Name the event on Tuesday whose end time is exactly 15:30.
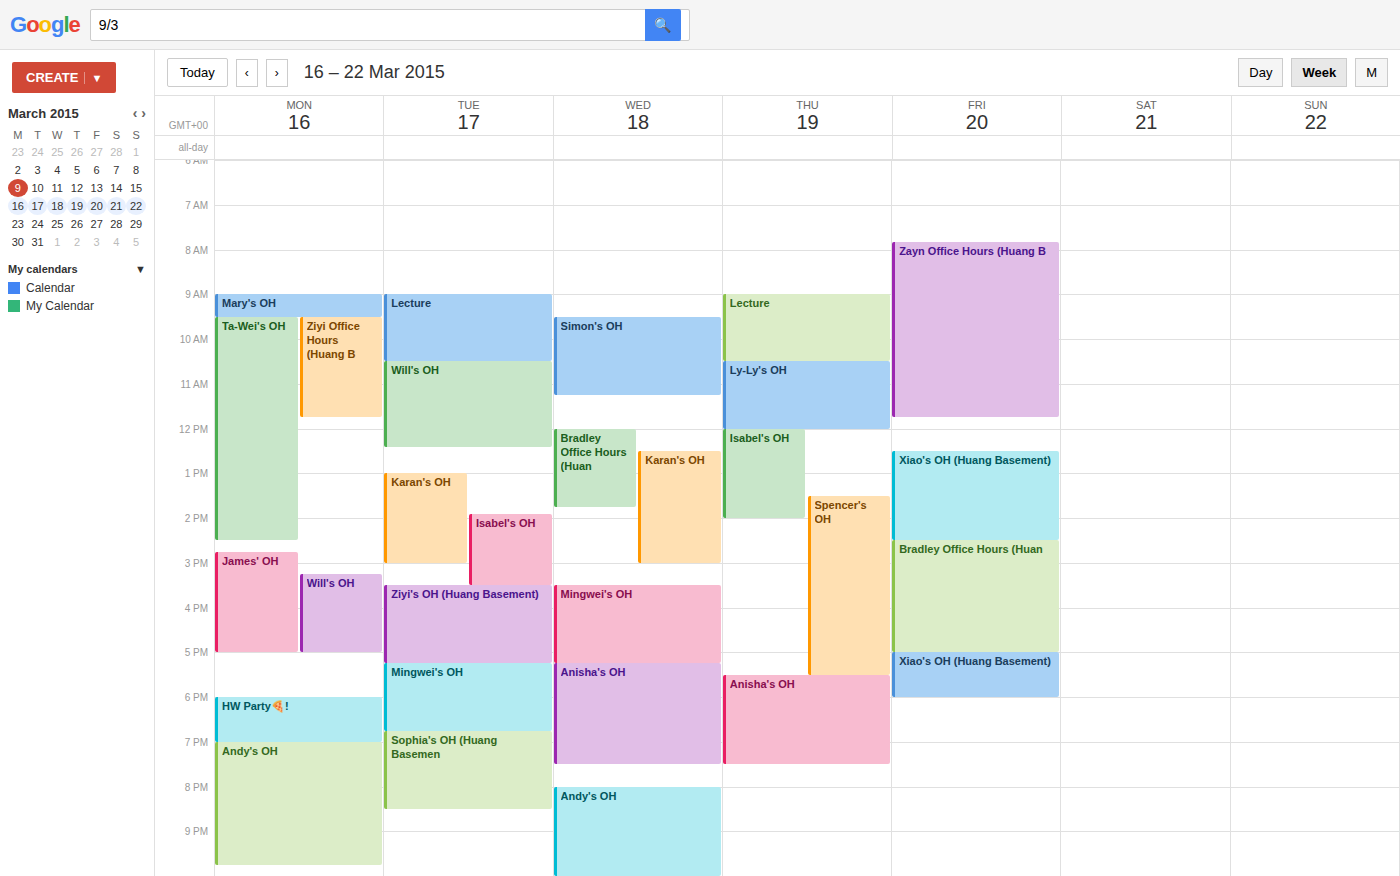
"Isabel's OH"